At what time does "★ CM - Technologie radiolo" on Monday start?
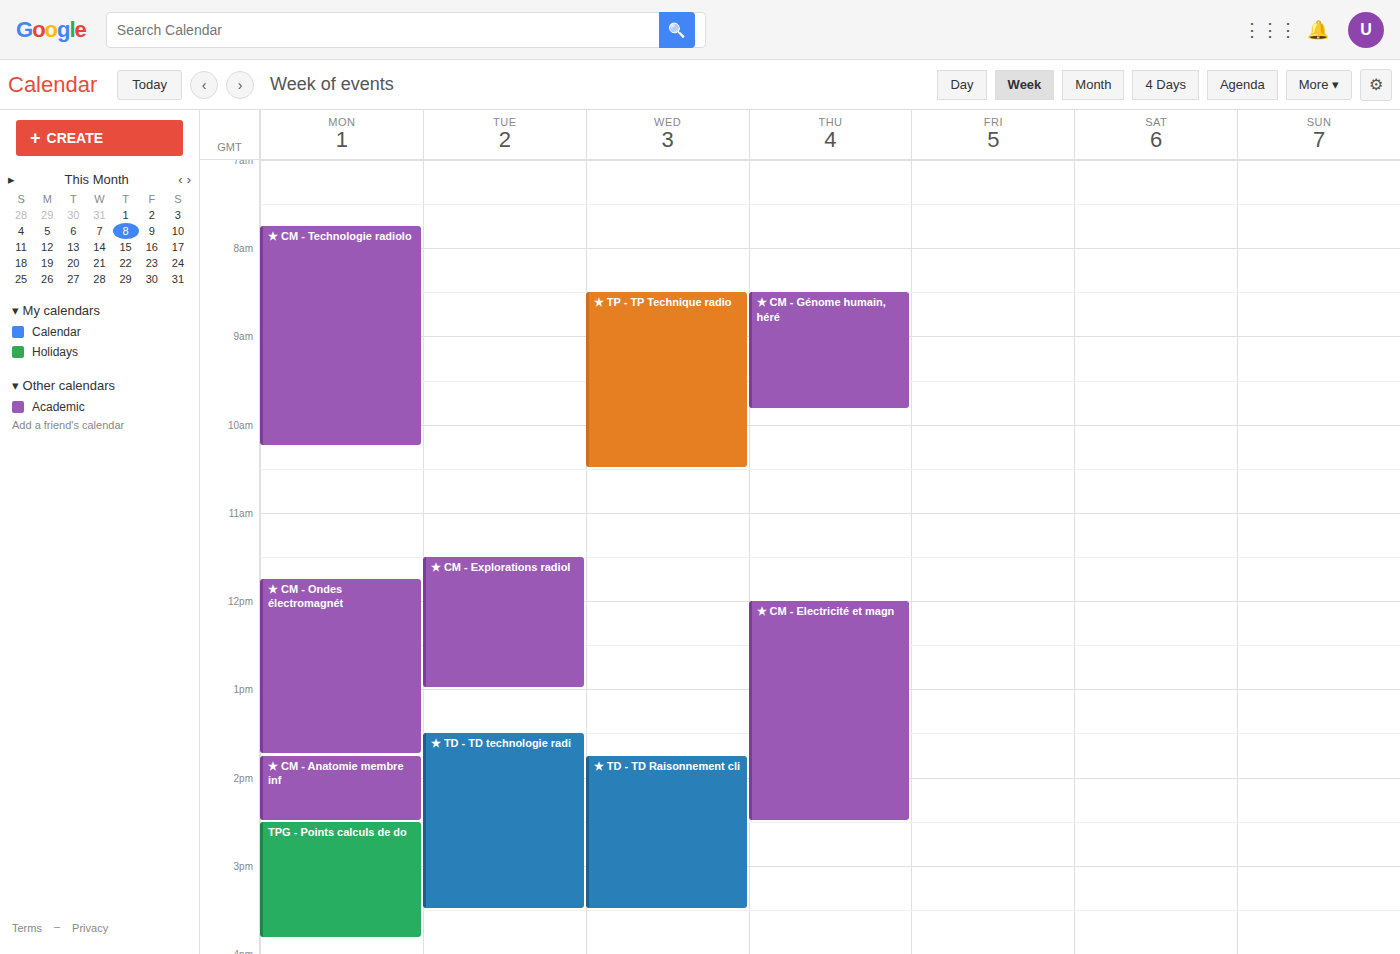
7:45 AM